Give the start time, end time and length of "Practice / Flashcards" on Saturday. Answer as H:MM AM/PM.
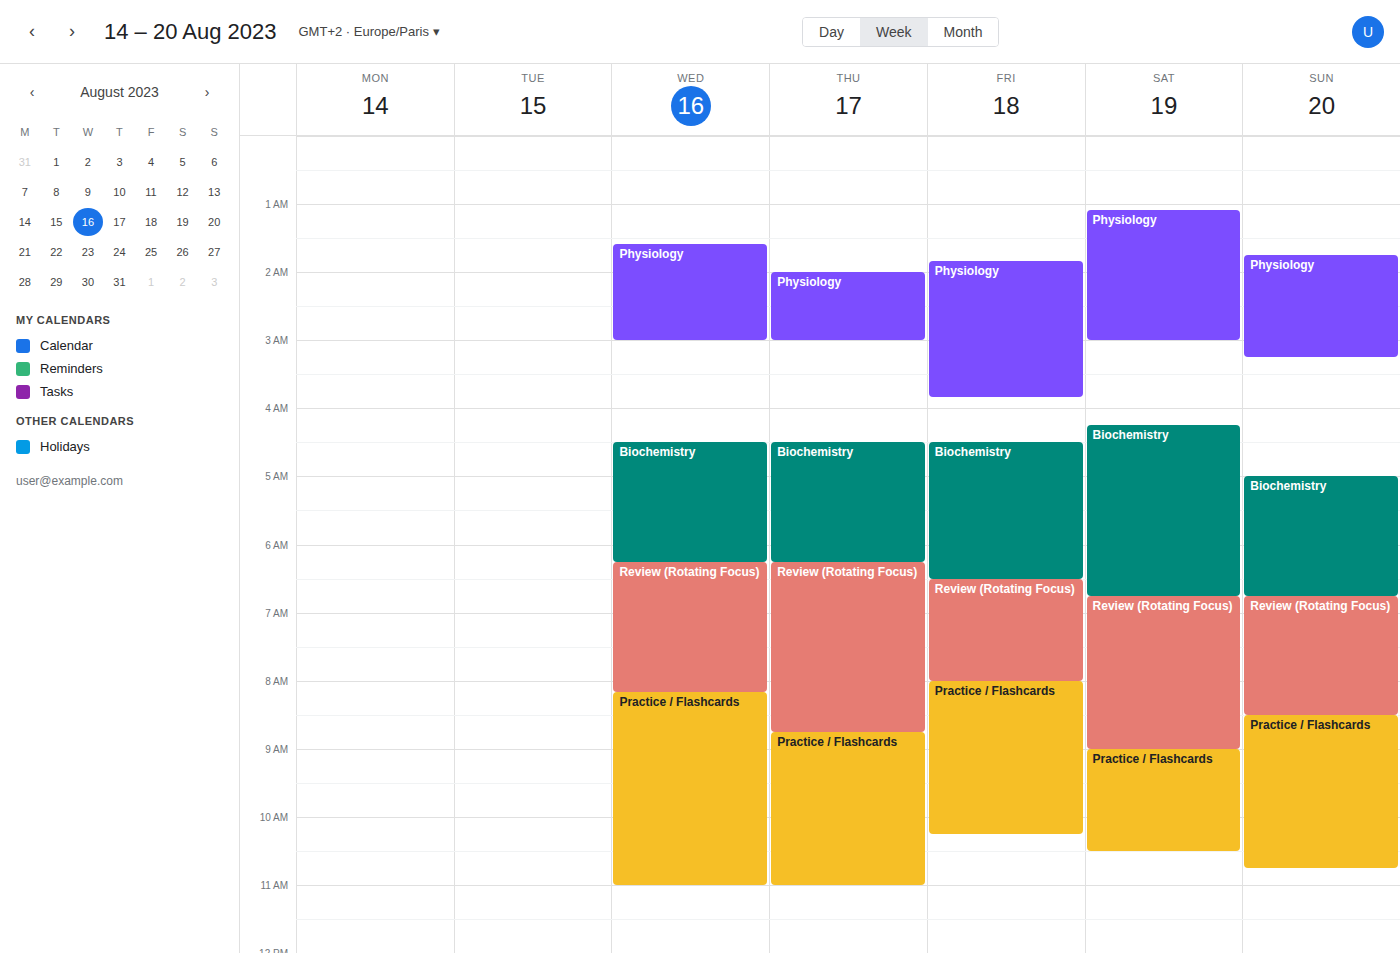
9:00 AM to 10:30 AM, 1 hour 30 minutes